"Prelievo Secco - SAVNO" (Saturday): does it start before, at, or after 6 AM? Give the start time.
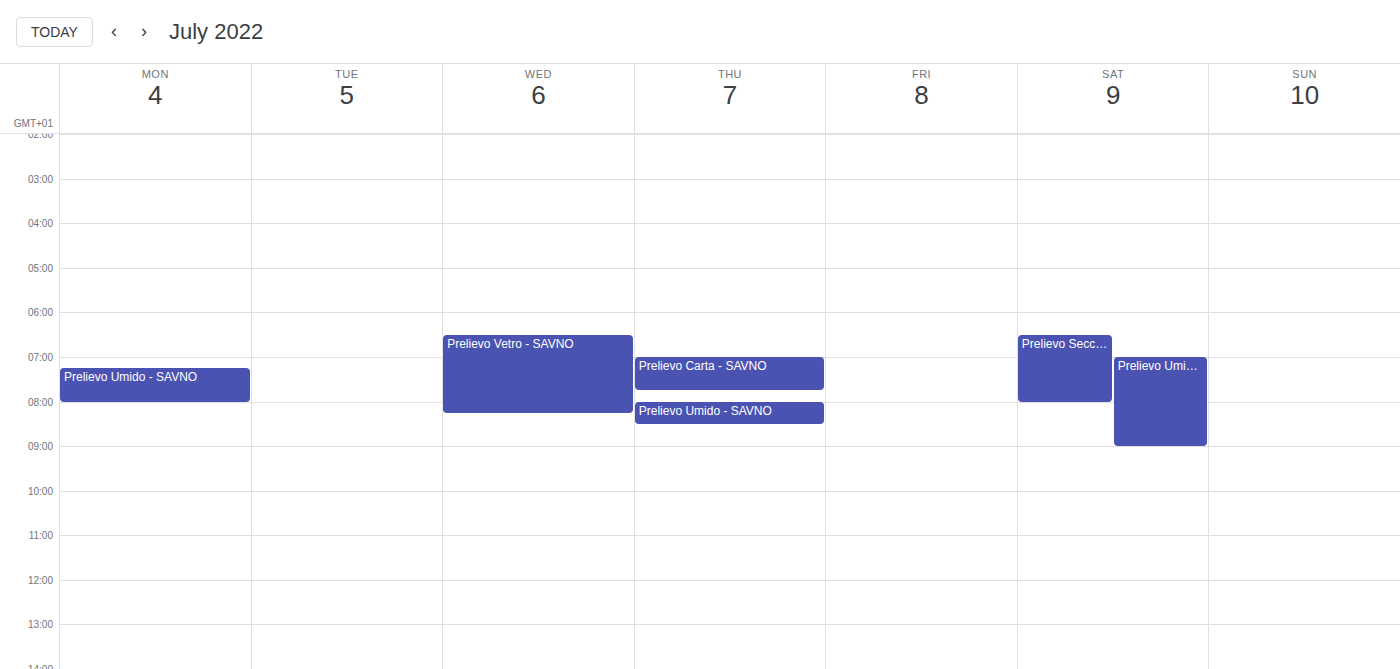
6:30 AM -- after 6 AM, 30 minutes below the 6 AM line.